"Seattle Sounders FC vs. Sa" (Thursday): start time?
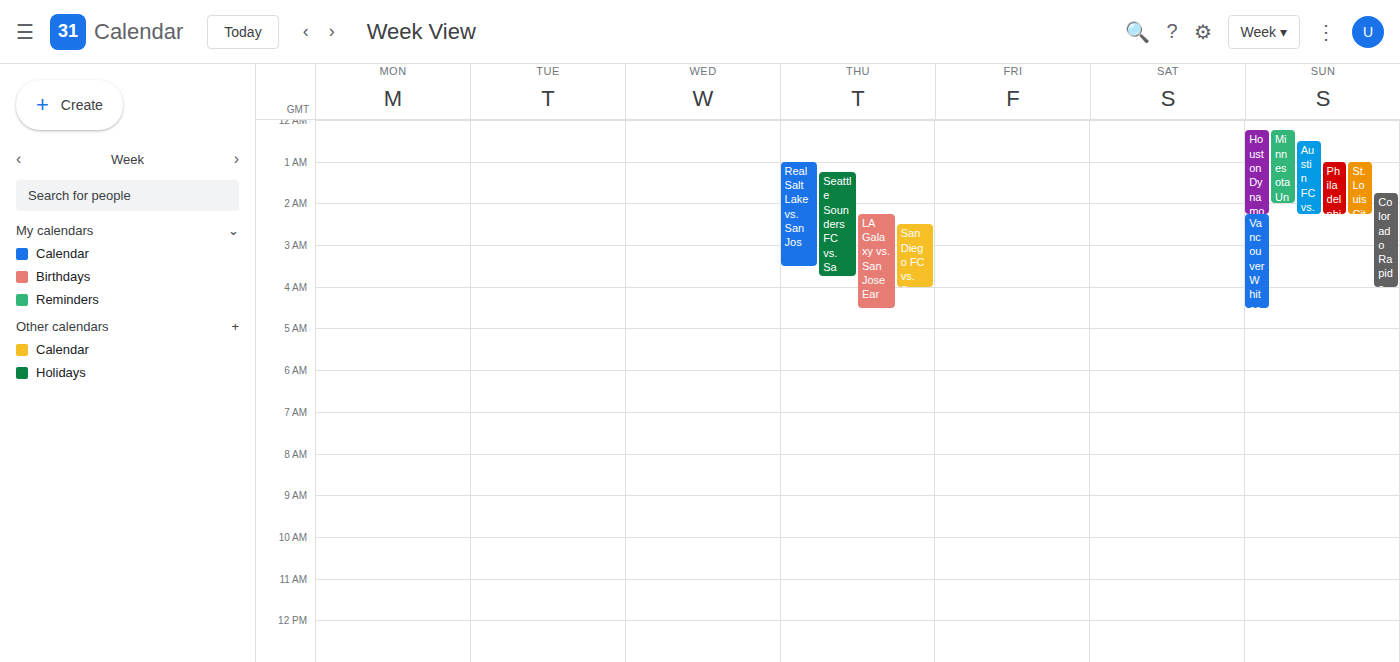
1:15 AM